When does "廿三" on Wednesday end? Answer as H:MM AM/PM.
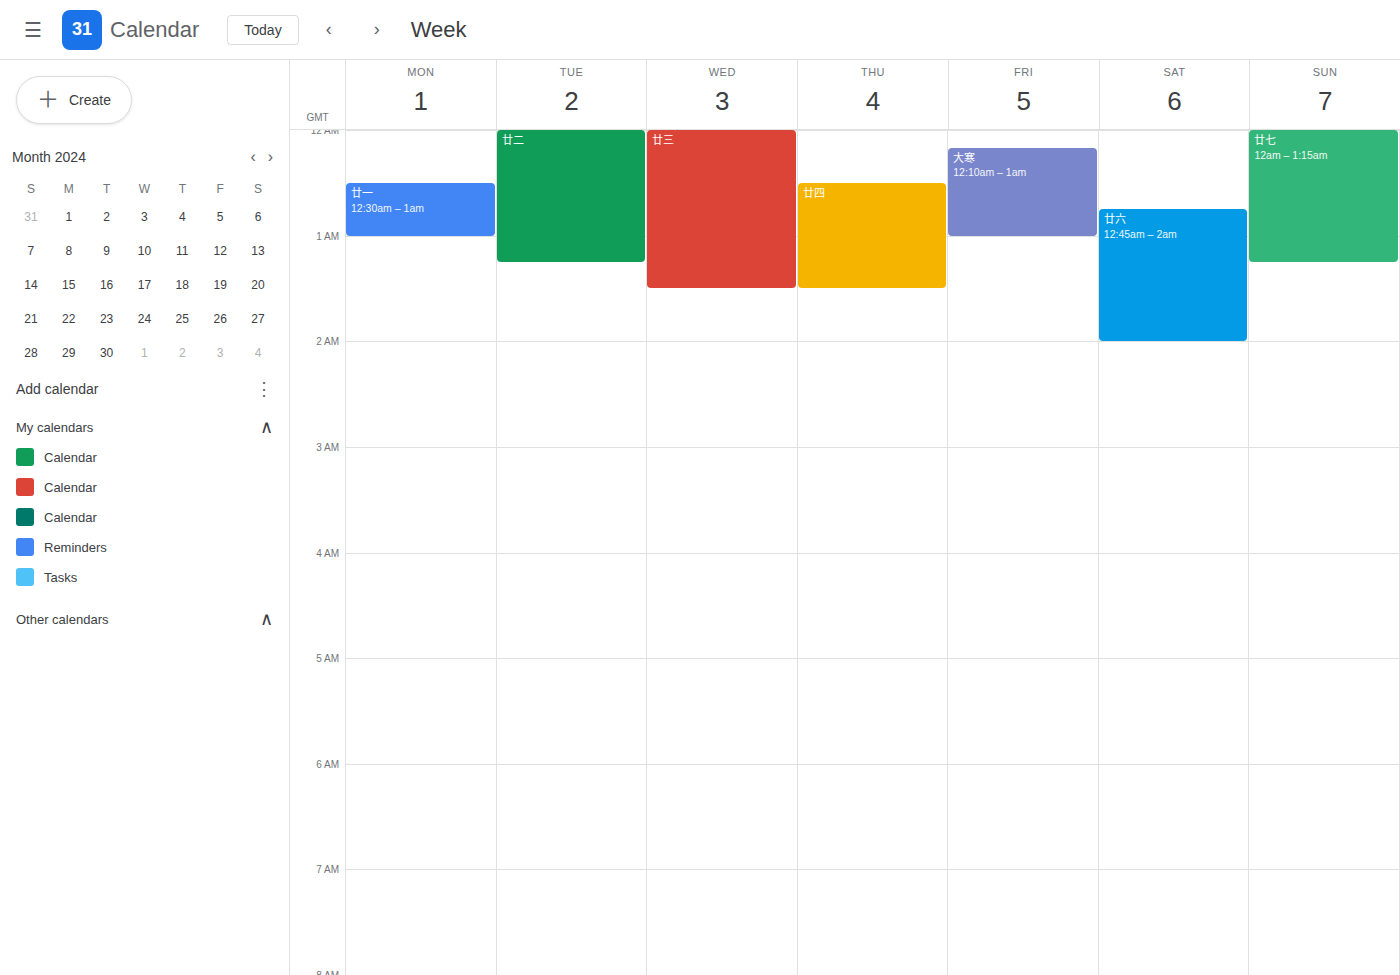
1:30 AM